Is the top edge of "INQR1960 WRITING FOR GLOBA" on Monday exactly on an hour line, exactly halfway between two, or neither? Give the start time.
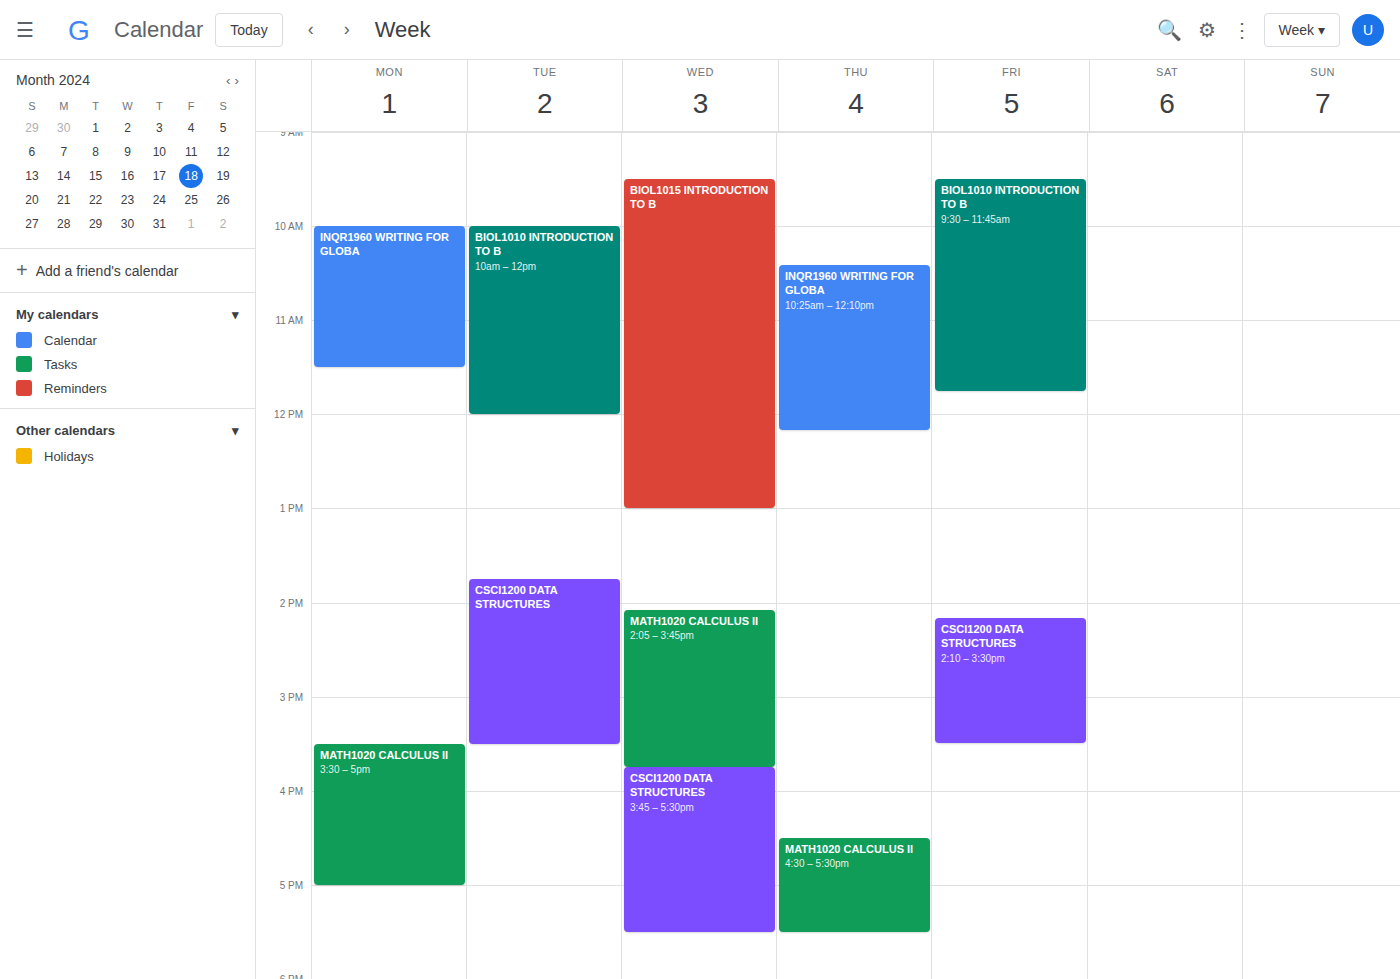
10:00 AM -- exactly on the 10 AM line.